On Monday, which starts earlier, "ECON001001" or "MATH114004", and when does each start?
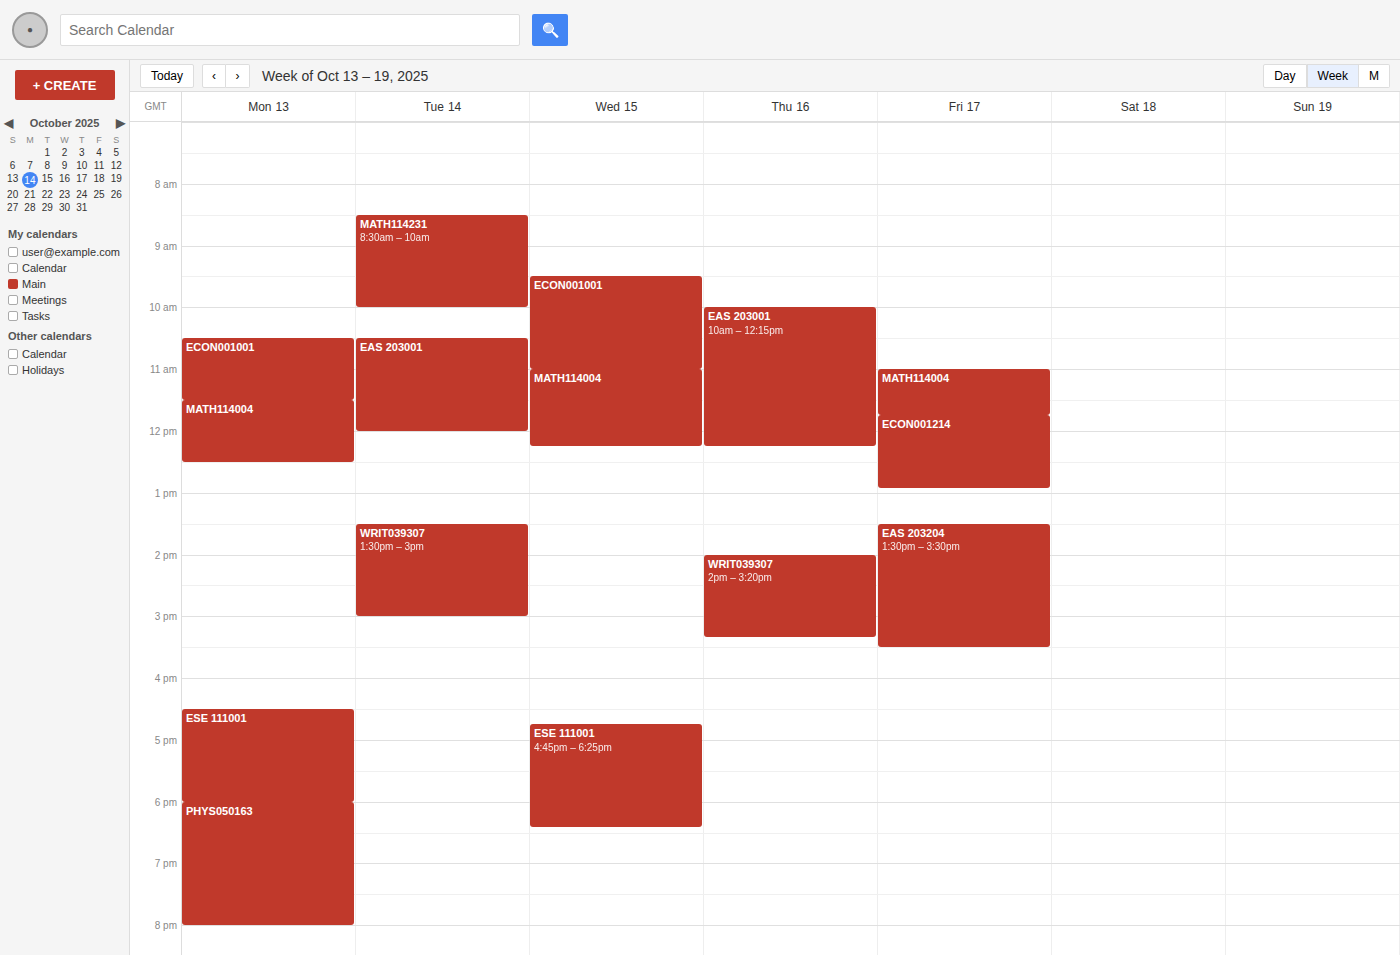
"ECON001001" 10:30 AM; "MATH114004" 11:30 AM.